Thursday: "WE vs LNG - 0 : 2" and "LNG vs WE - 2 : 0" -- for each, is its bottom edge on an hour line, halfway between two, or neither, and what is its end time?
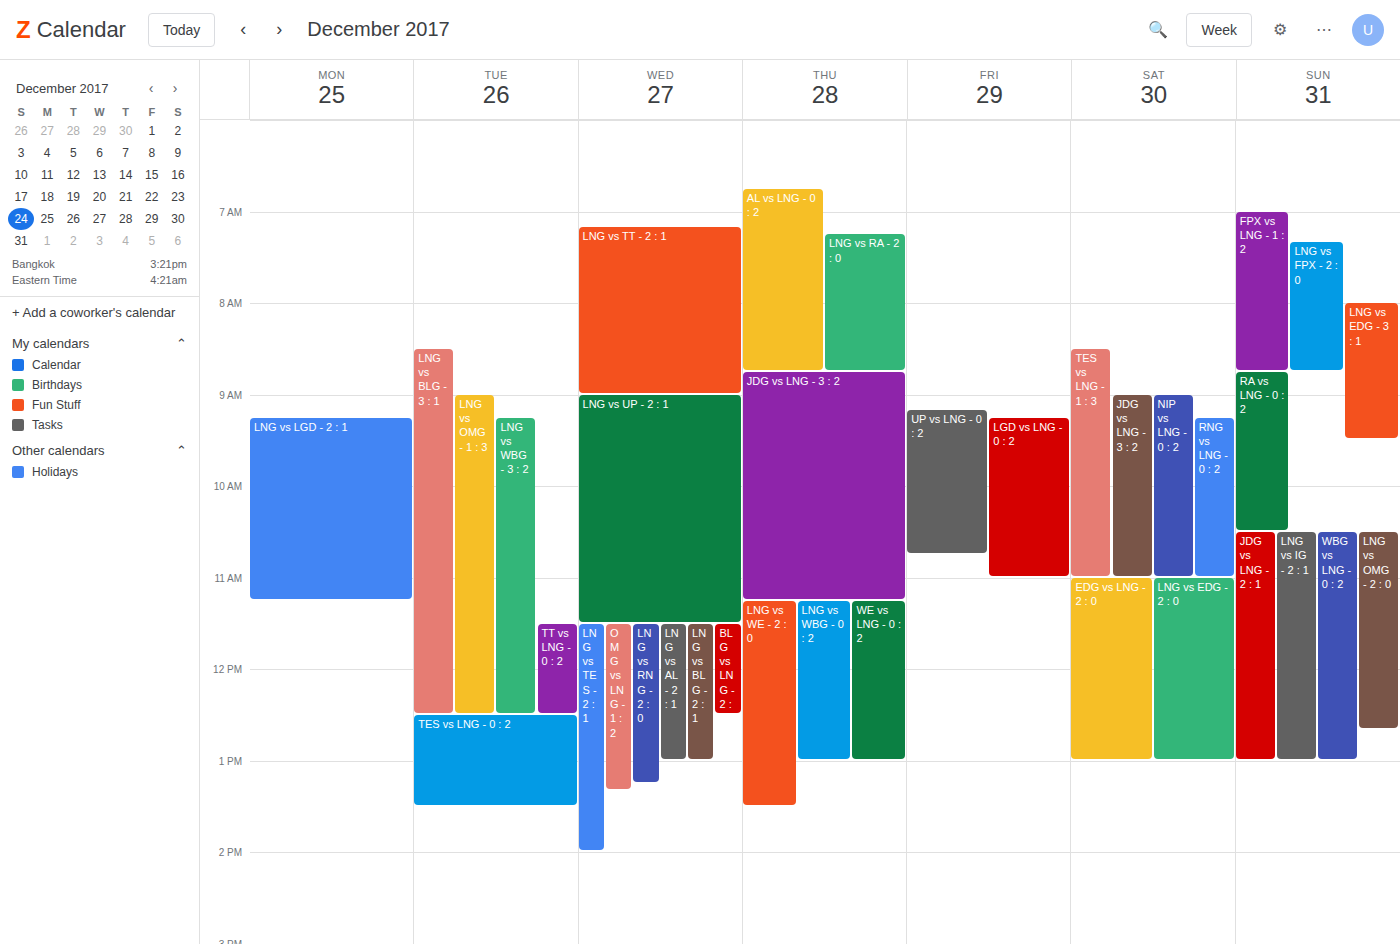
"WE vs LNG - 0 : 2": 1:00 PM, exactly on the 1 PM line. "LNG vs WE - 2 : 0": 1:30 PM, halfway between the 1 PM and 2 PM lines.